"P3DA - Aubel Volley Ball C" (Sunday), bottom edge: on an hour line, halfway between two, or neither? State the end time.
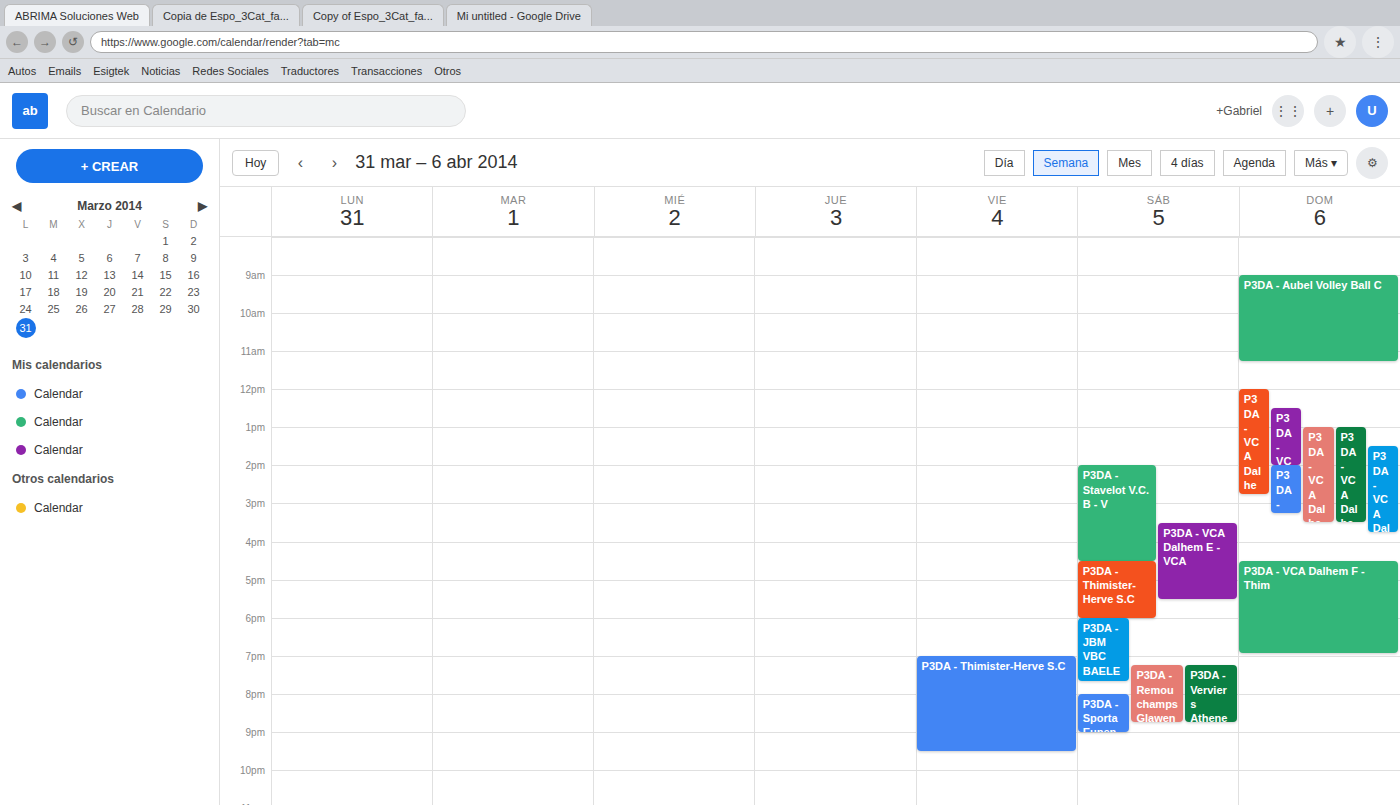
11:15 AM -- neither: a quarter of the way from the 11 AM line to the 12 PM line.